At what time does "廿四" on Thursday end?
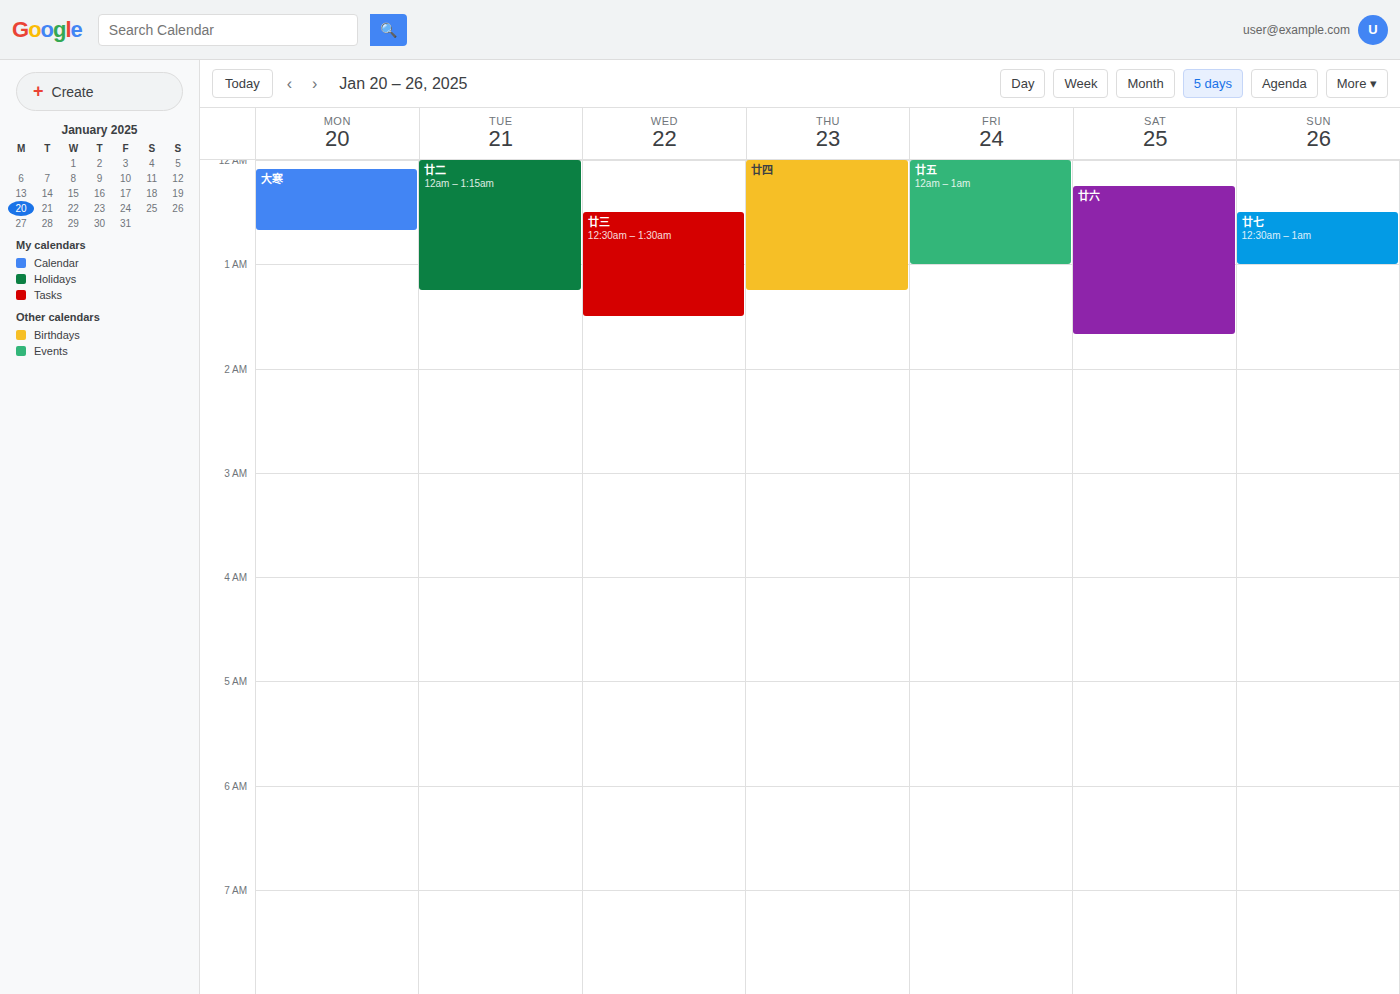
1:15 AM